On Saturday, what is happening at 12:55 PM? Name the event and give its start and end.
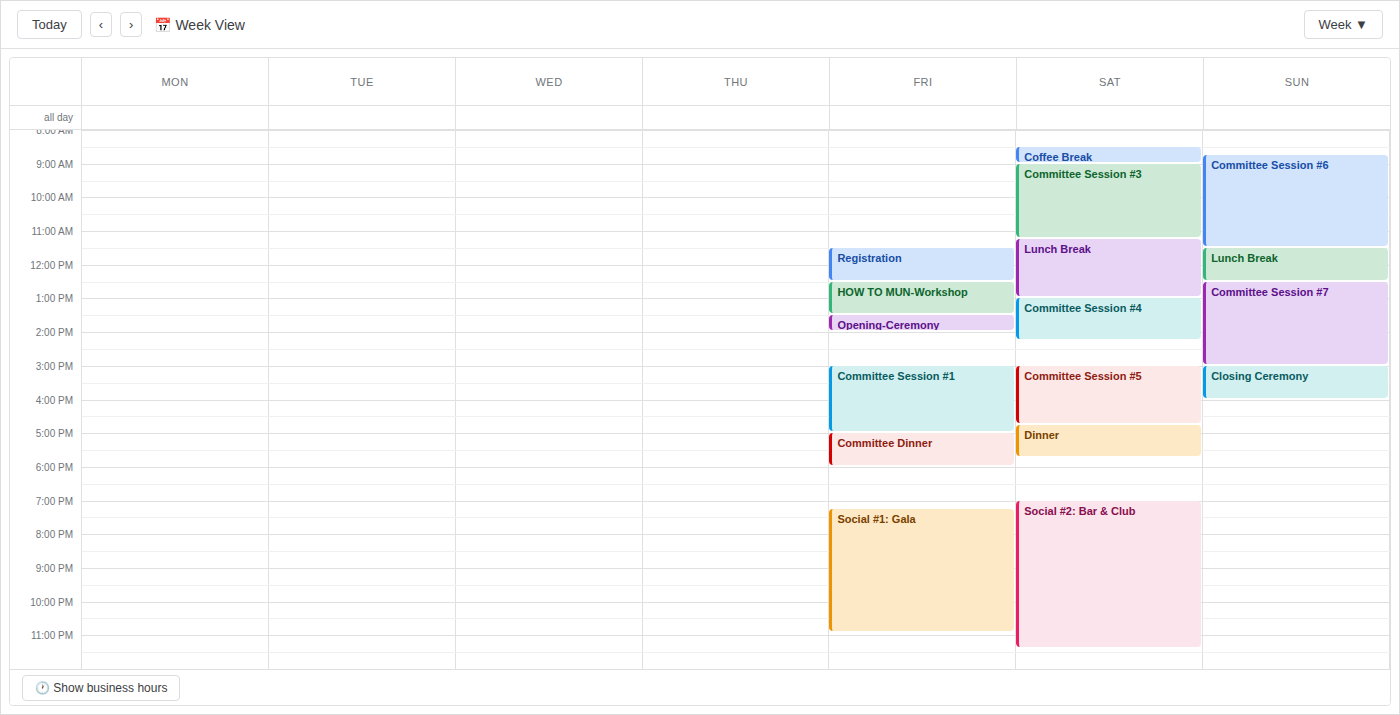
"Lunch Break", 11:15 AM to 1:00 PM